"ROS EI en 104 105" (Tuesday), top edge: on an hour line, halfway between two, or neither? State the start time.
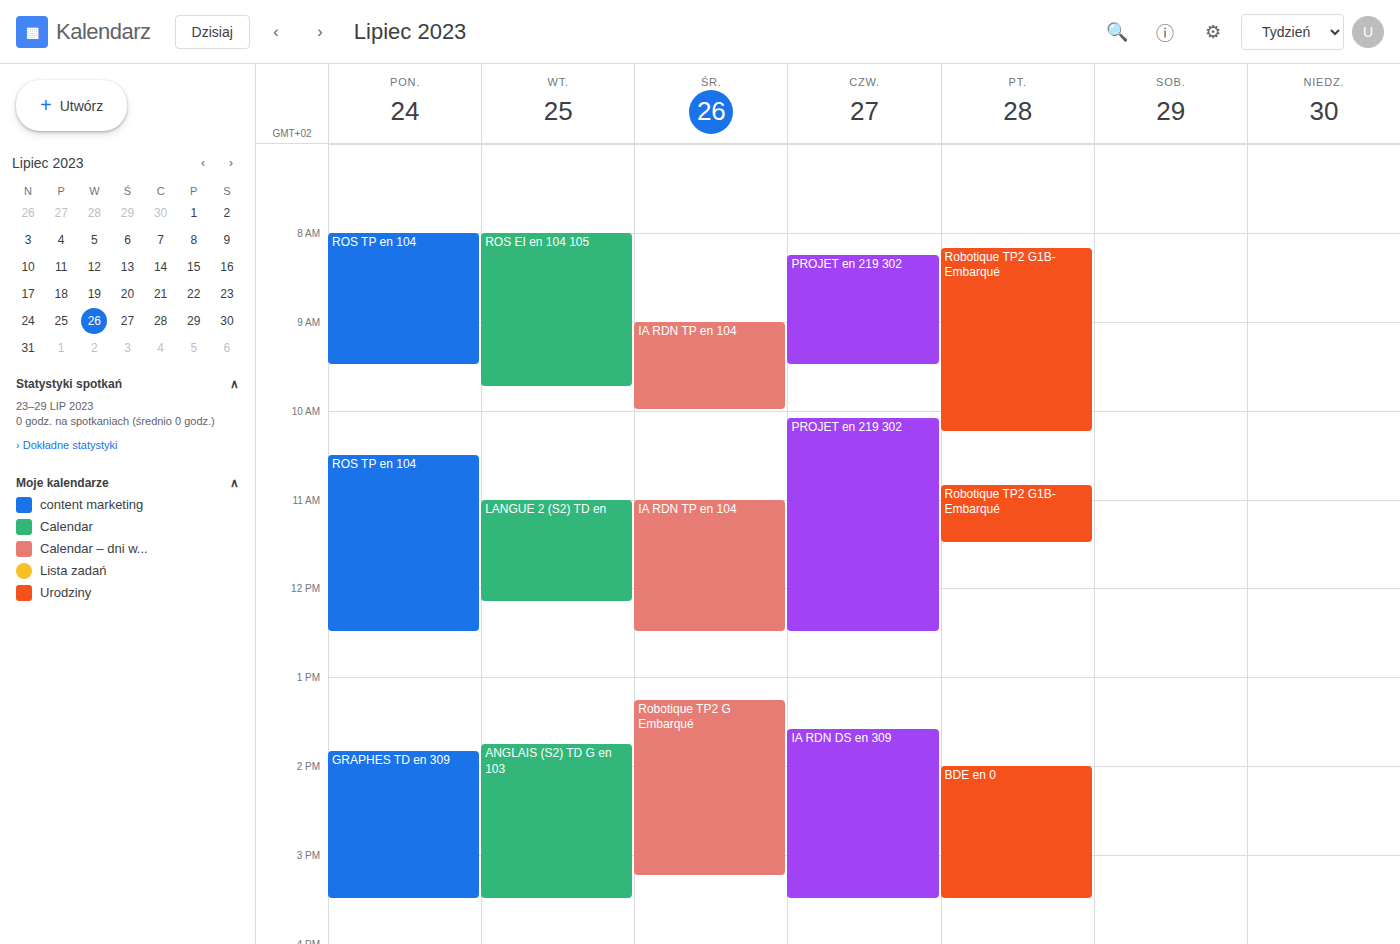
8:00 AM -- exactly on the 8 AM line.